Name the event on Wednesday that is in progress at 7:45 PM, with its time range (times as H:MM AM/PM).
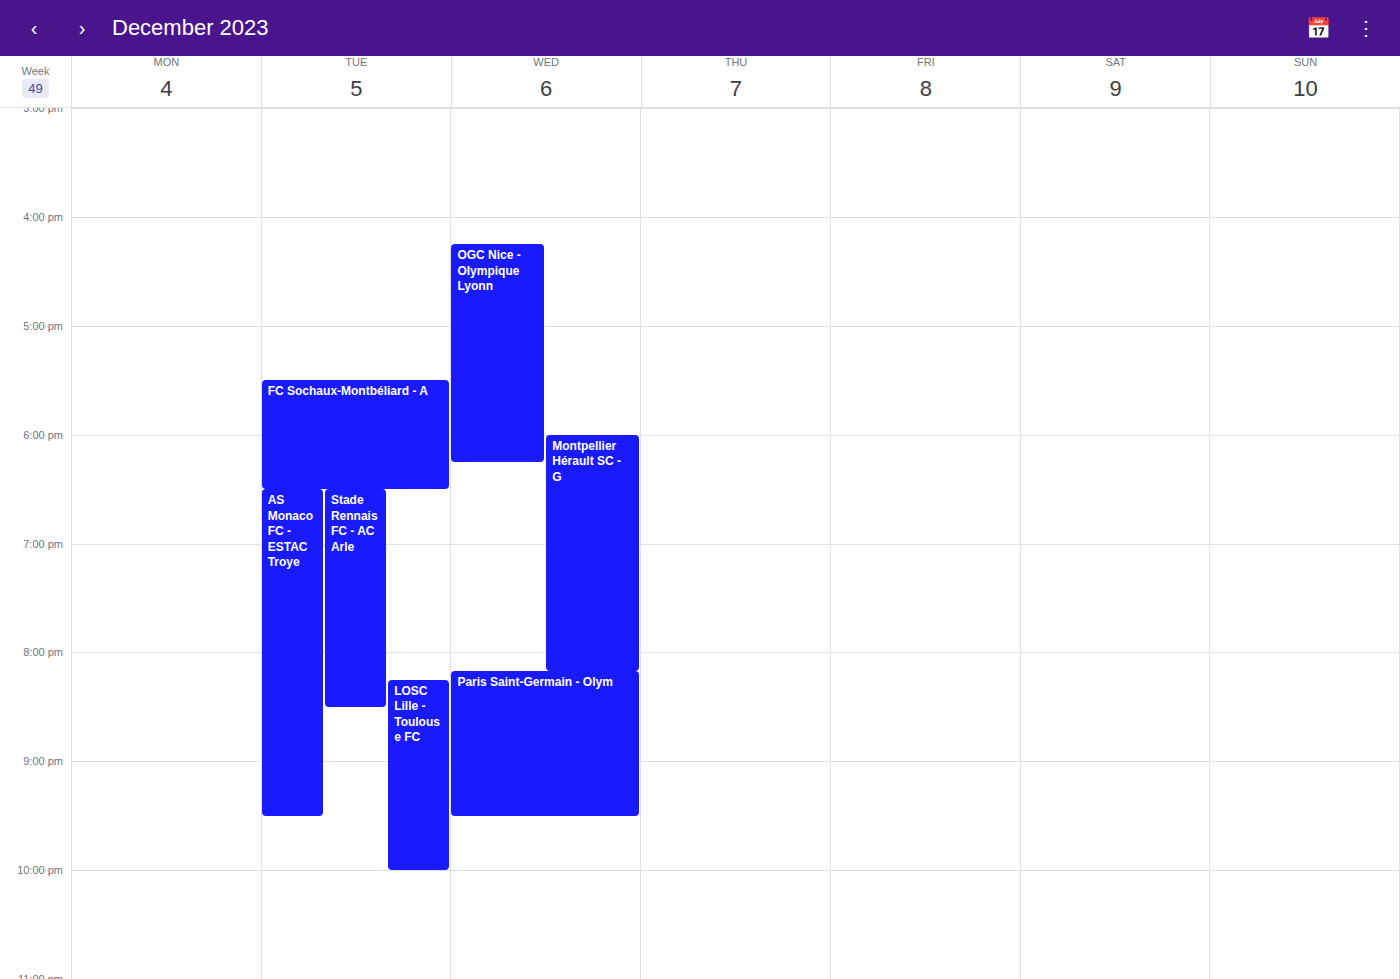
"Montpellier Hérault SC - G", 6:00 PM to 8:10 PM